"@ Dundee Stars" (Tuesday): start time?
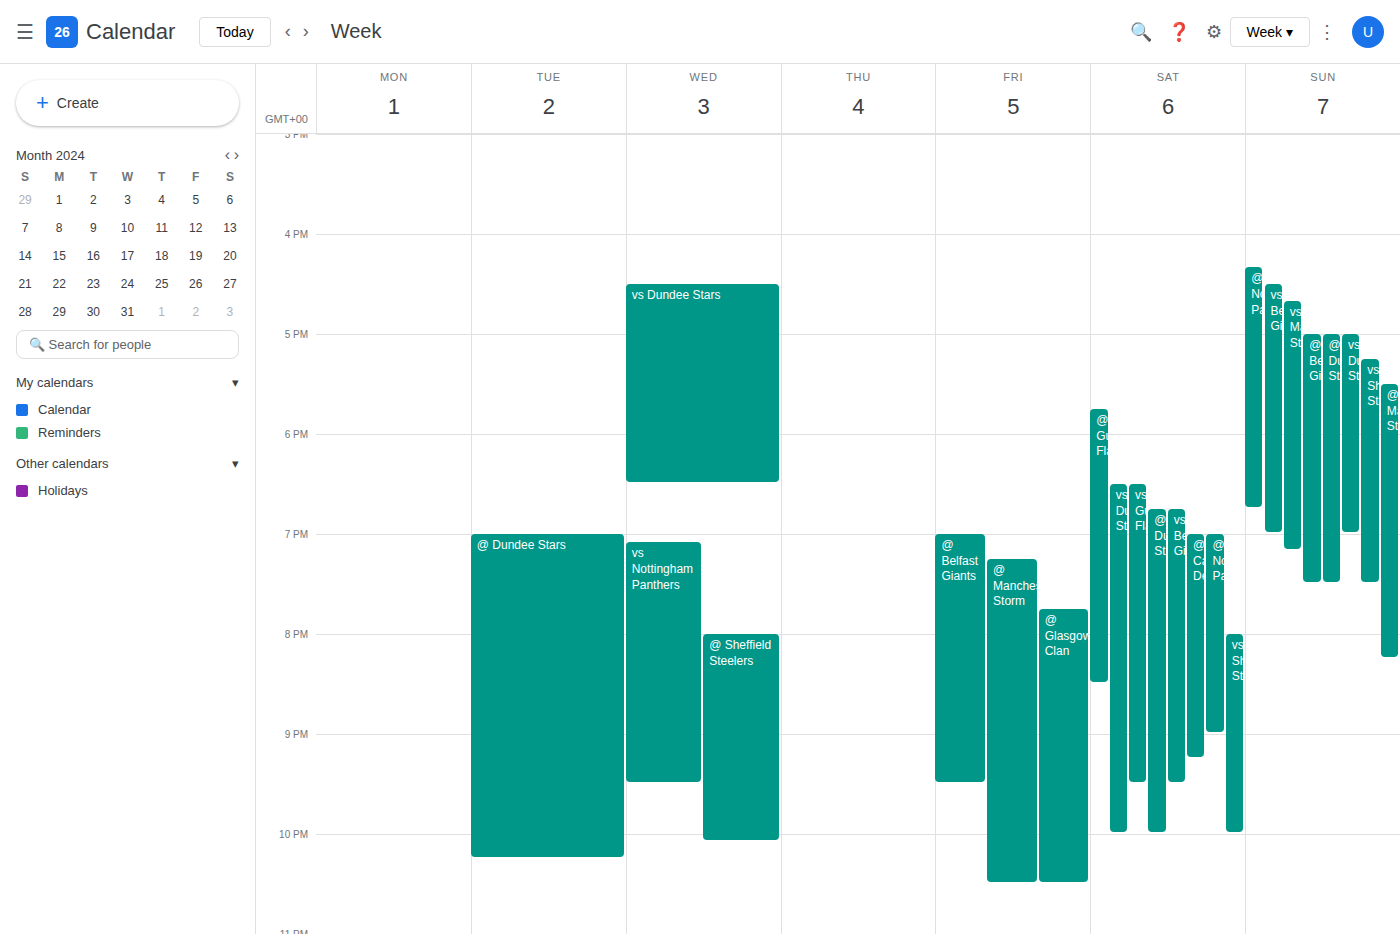
7:00 PM